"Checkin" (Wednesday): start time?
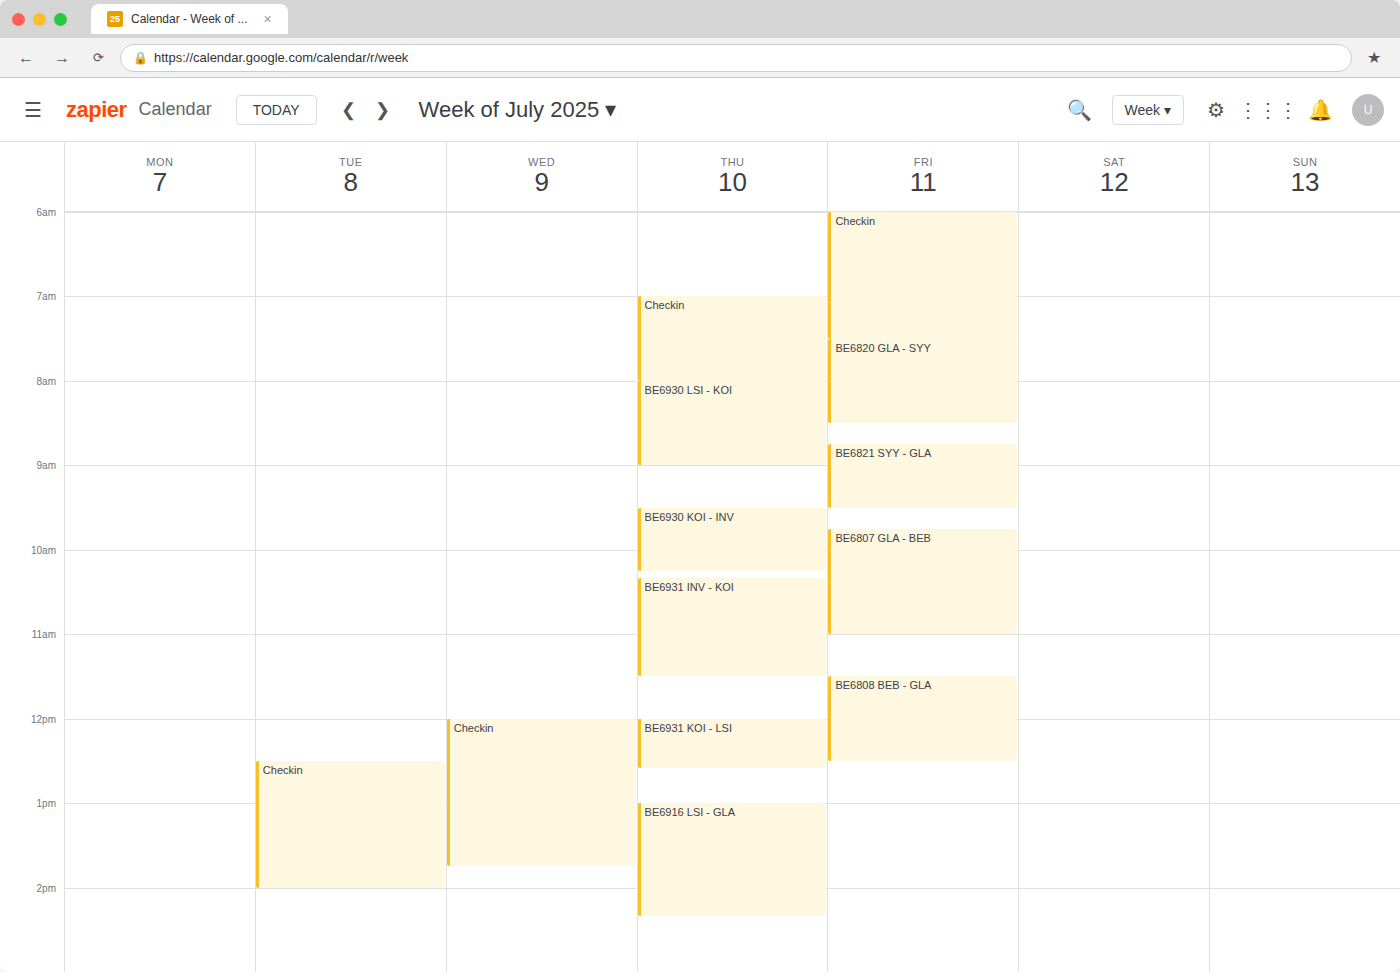
12:00 PM